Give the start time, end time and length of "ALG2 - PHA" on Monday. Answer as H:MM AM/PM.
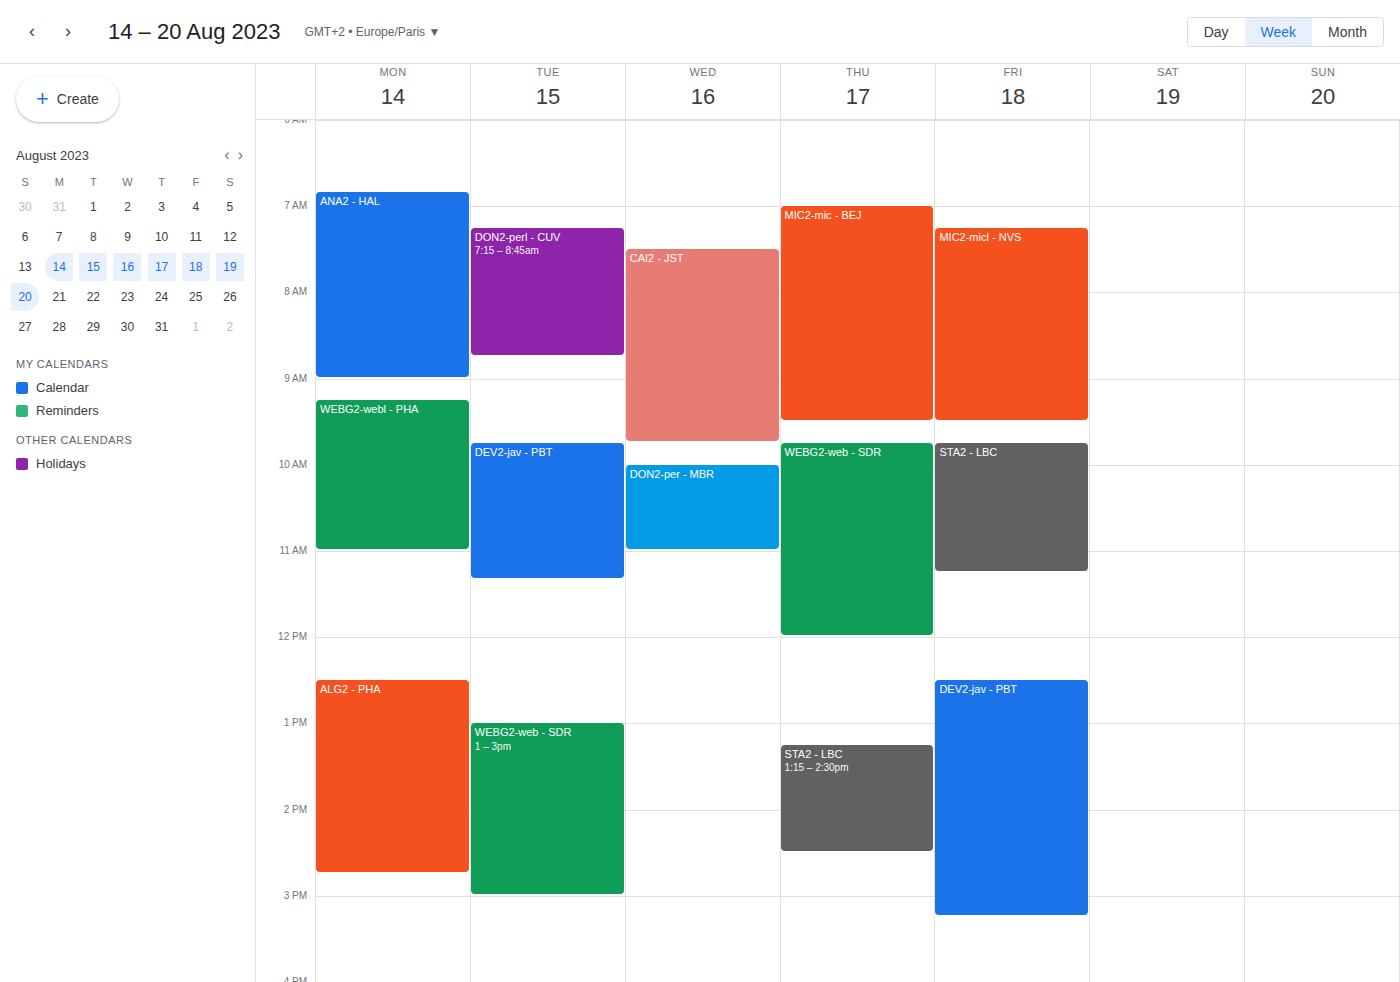
12:30 PM to 2:45 PM, 2 hours 15 minutes